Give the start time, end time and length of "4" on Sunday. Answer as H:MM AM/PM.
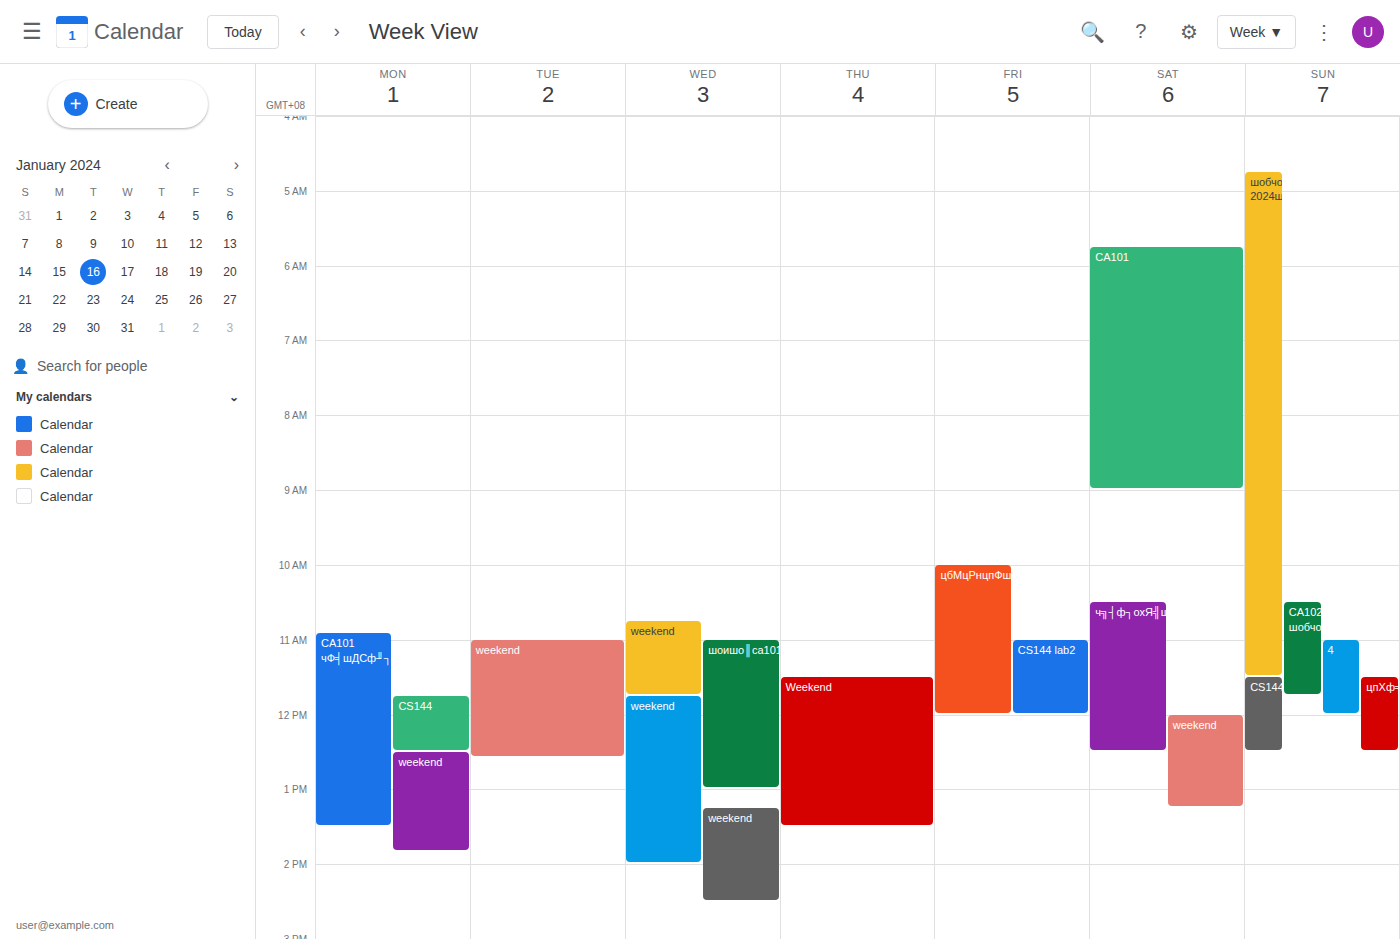
11:00 AM to 12:00 PM, 1 hour